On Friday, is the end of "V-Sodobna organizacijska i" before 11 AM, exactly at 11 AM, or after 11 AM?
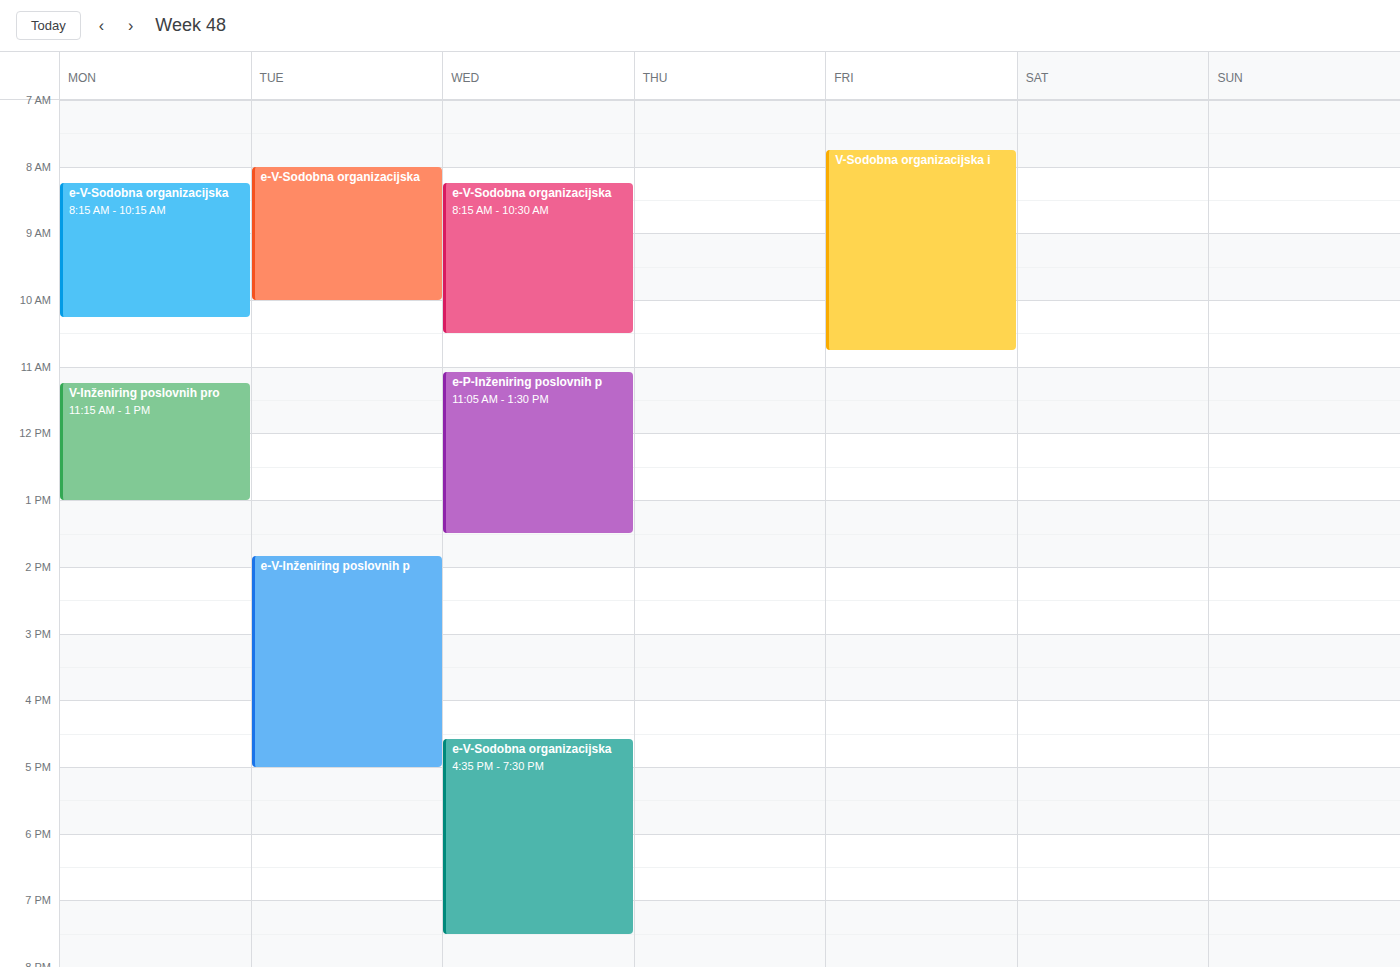
10:45 AM -- before 11 AM, 15 minutes above the 11 AM line.